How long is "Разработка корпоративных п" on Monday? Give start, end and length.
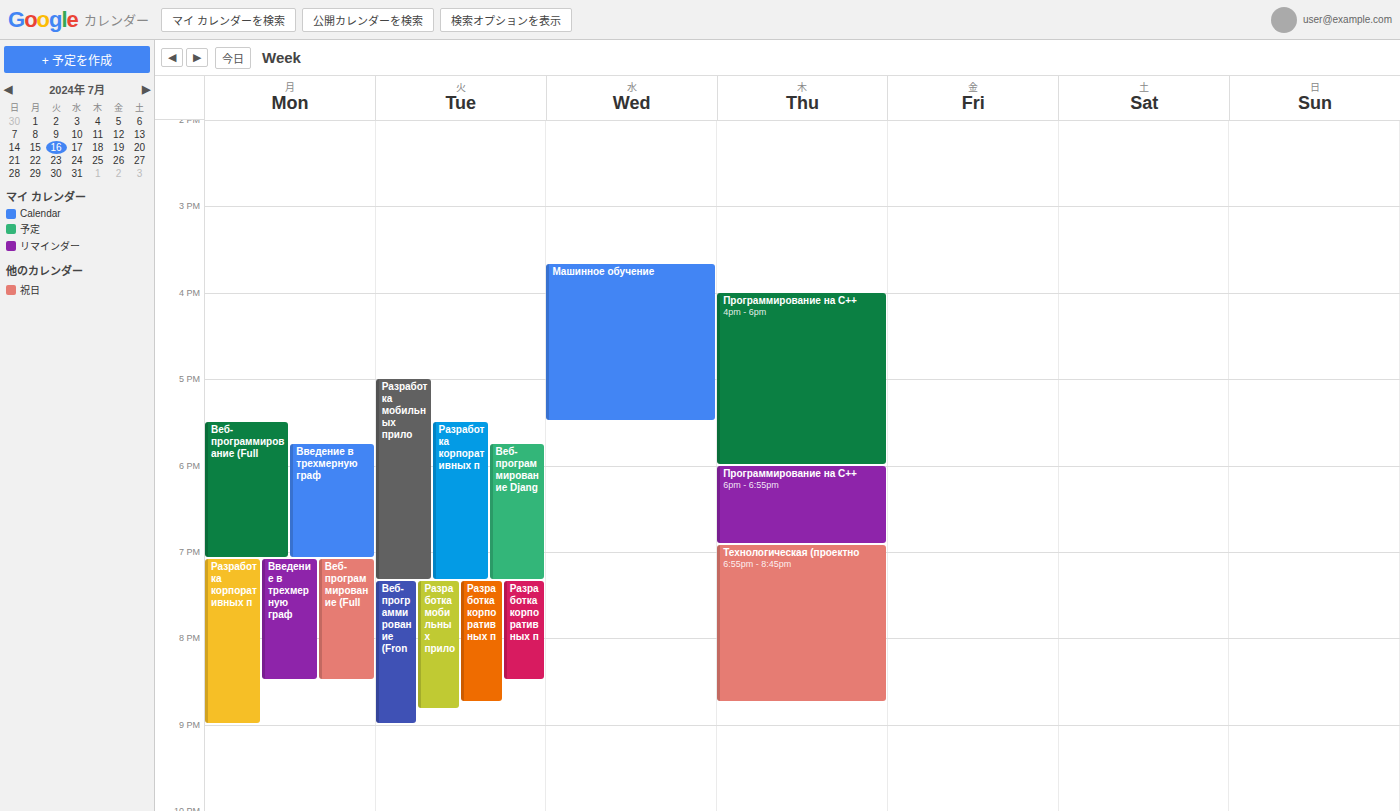
7:05 PM to 9:00 PM, 1 hour 55 minutes